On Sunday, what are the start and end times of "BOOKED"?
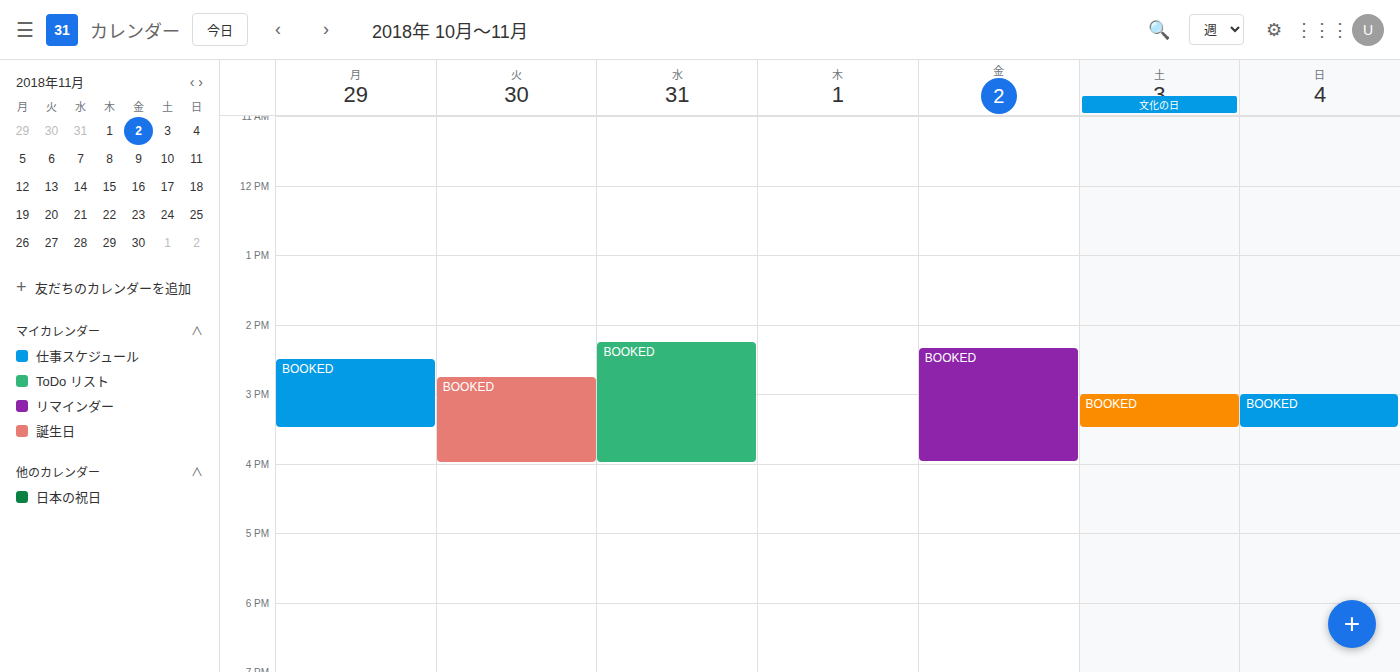
3:00 PM to 3:30 PM